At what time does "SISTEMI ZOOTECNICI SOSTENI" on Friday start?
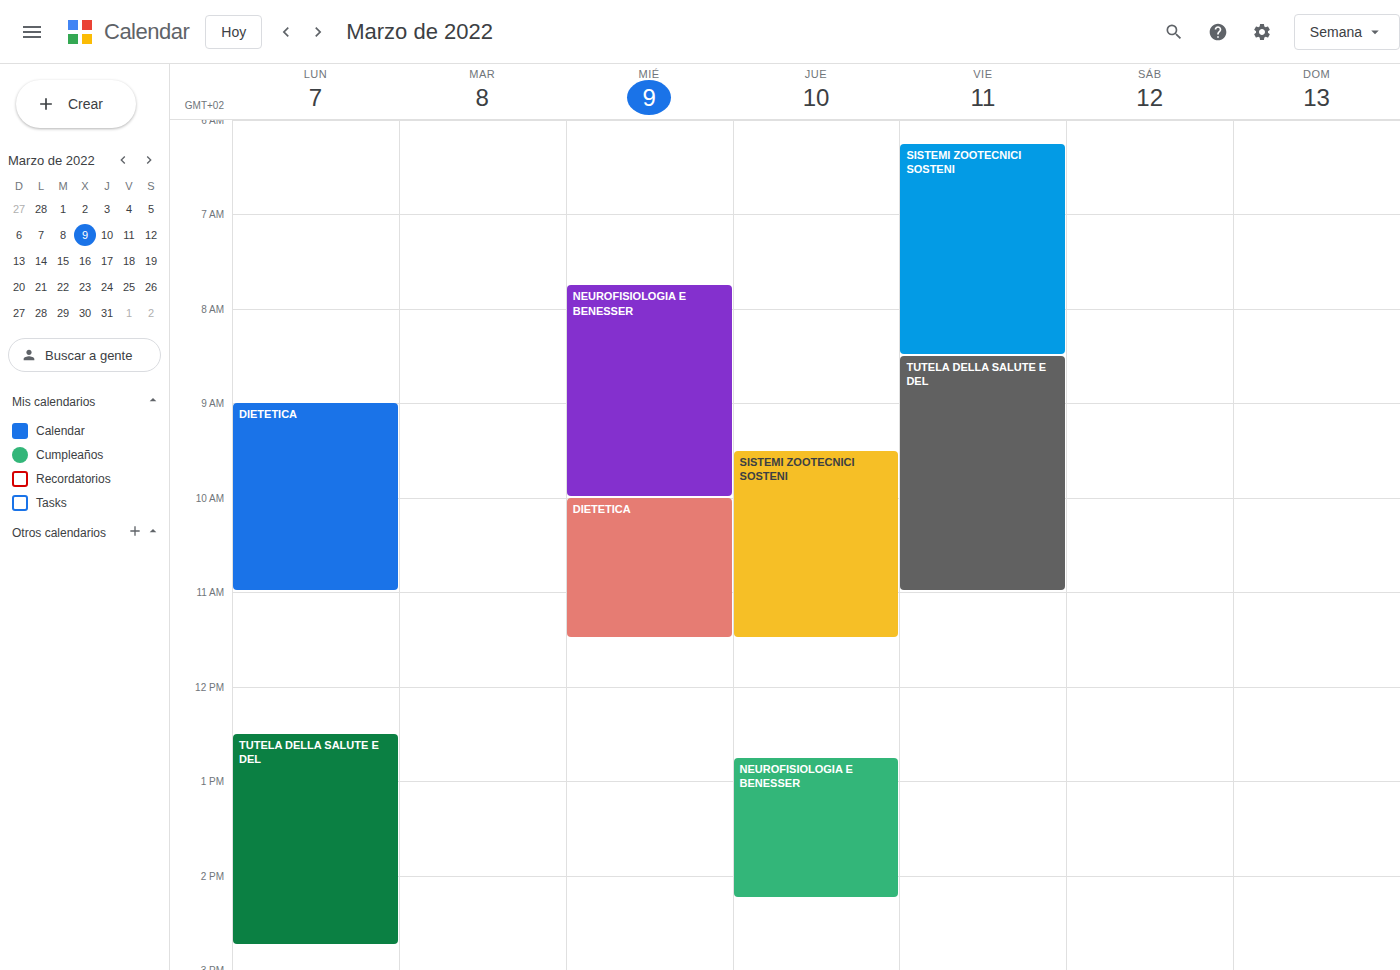
06:15